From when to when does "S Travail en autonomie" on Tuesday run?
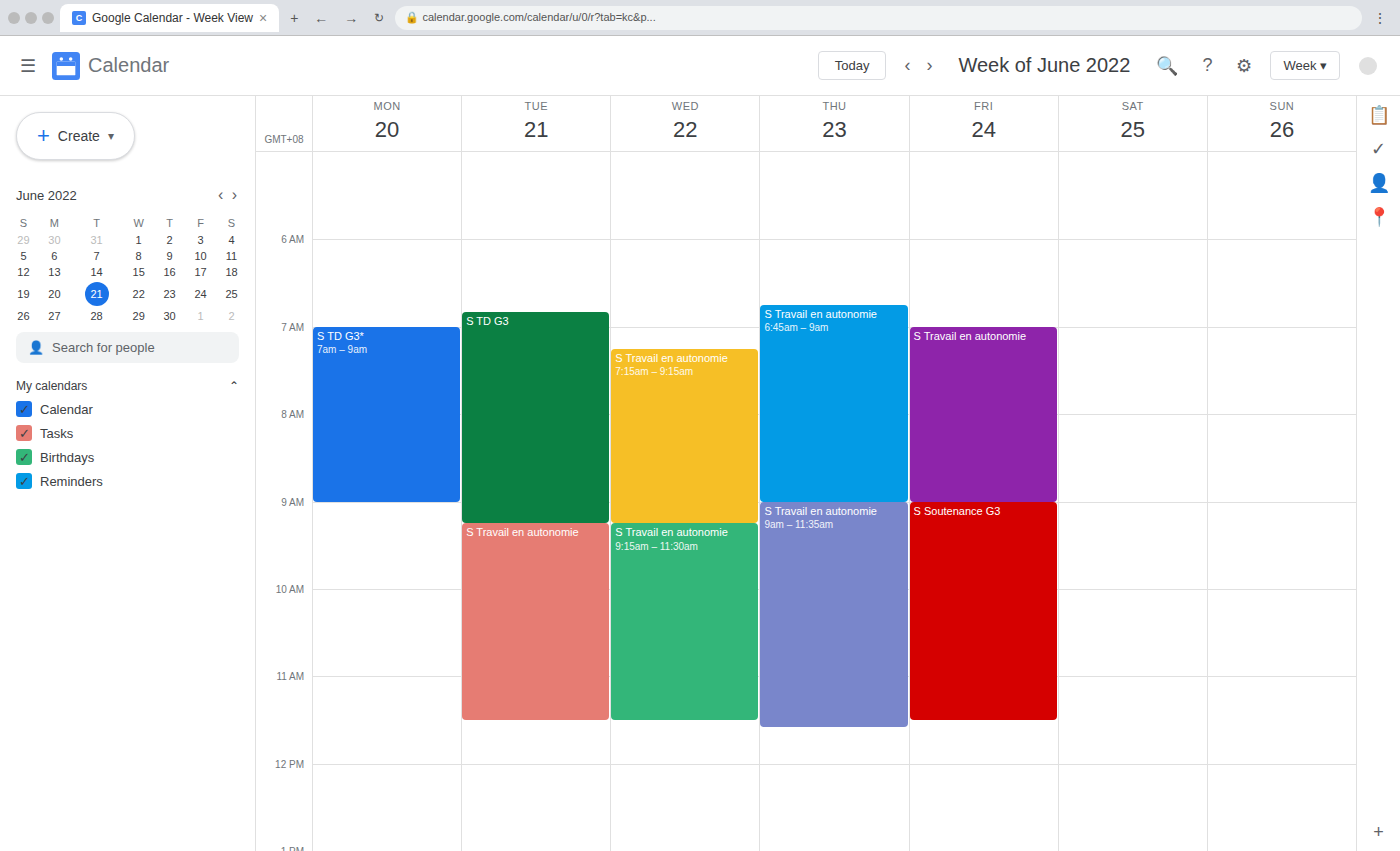
9:15 AM to 11:30 AM